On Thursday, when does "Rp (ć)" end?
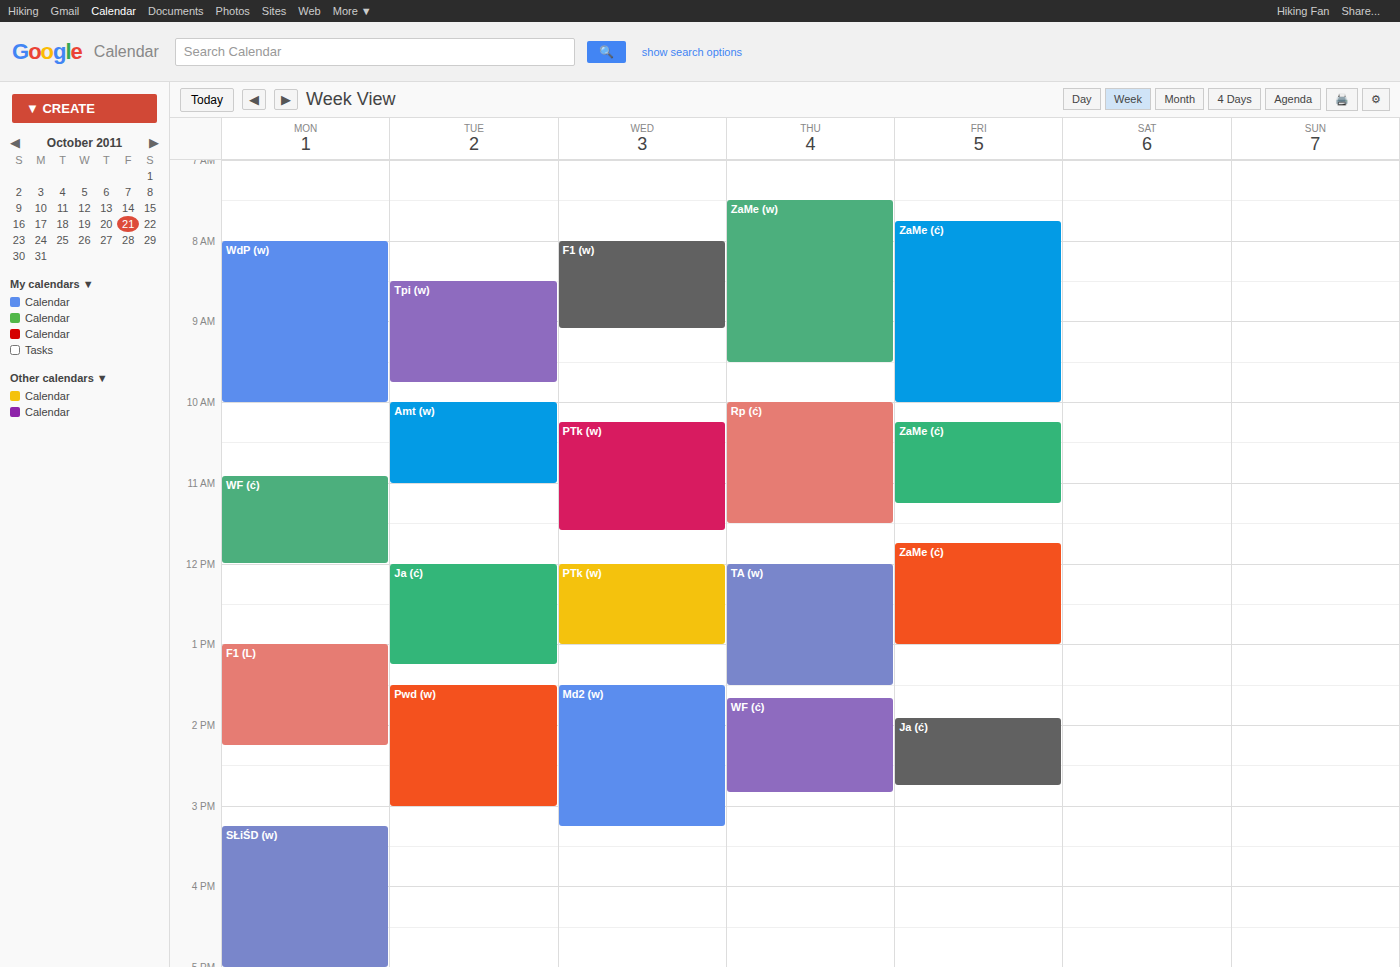
11:30 AM